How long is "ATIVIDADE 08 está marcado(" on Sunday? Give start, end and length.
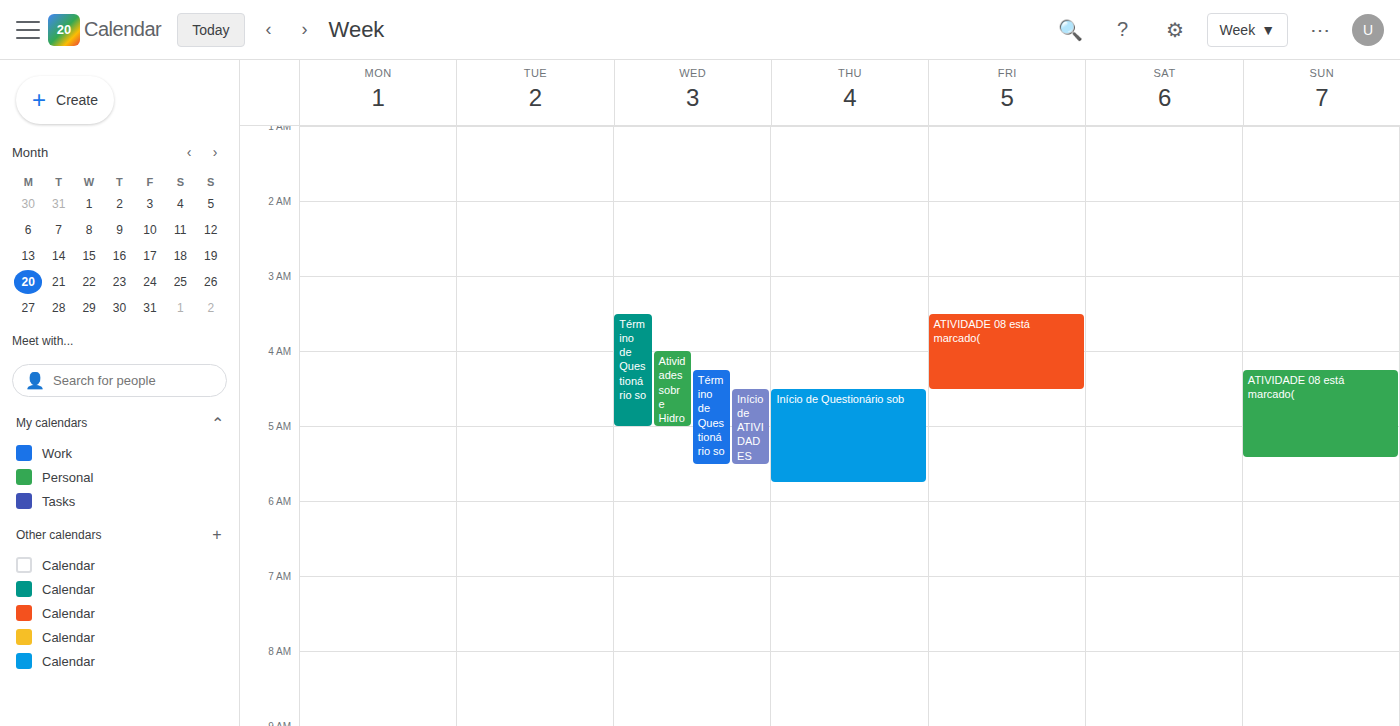
4:15 AM to 5:25 AM, 1 hour 10 minutes